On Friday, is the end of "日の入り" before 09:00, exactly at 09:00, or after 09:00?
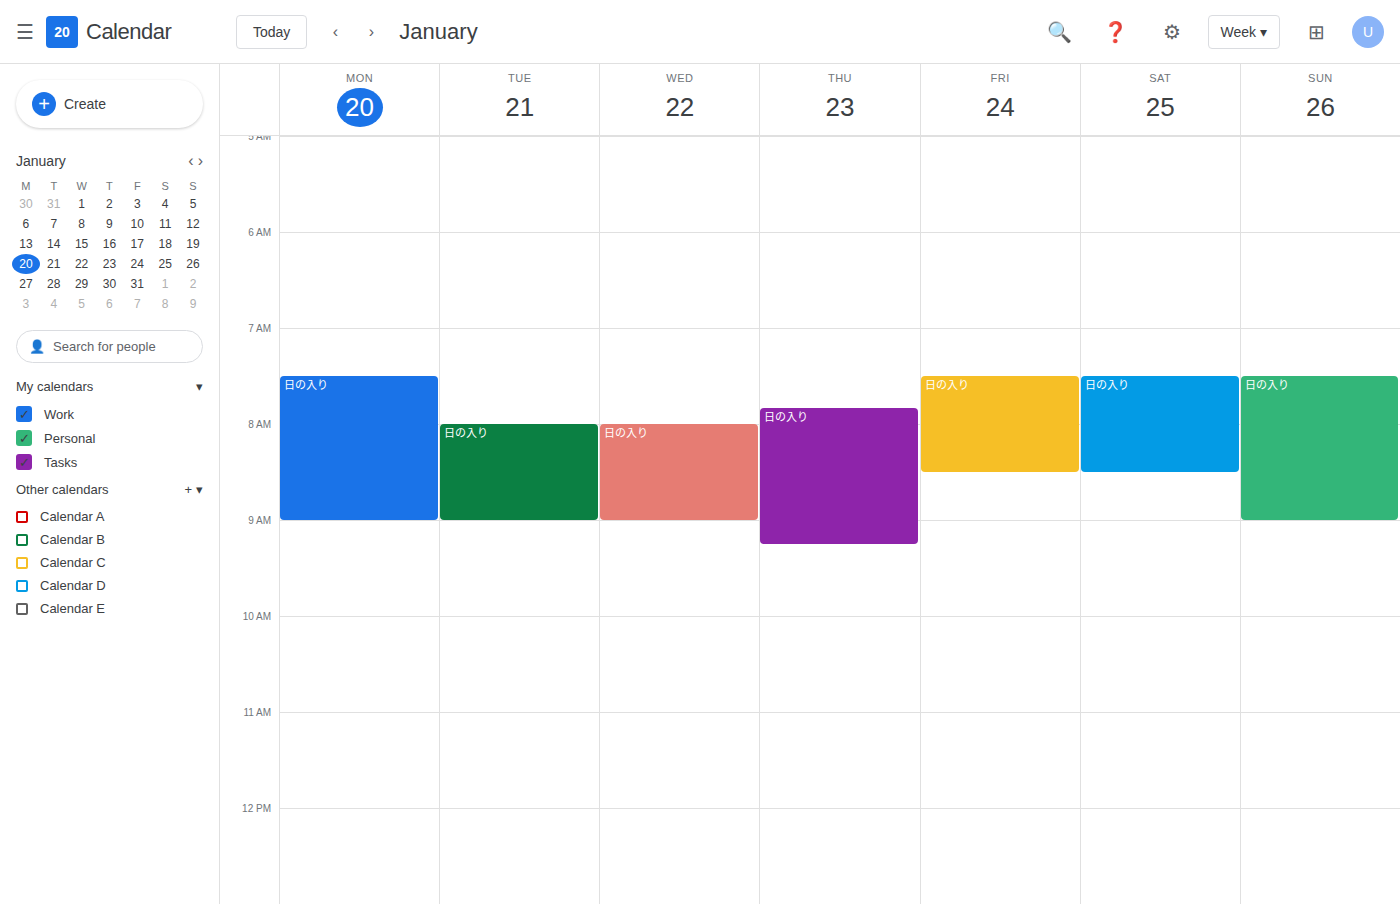
08:30 -- before 09:00, 30 minutes above the 09:00 line.